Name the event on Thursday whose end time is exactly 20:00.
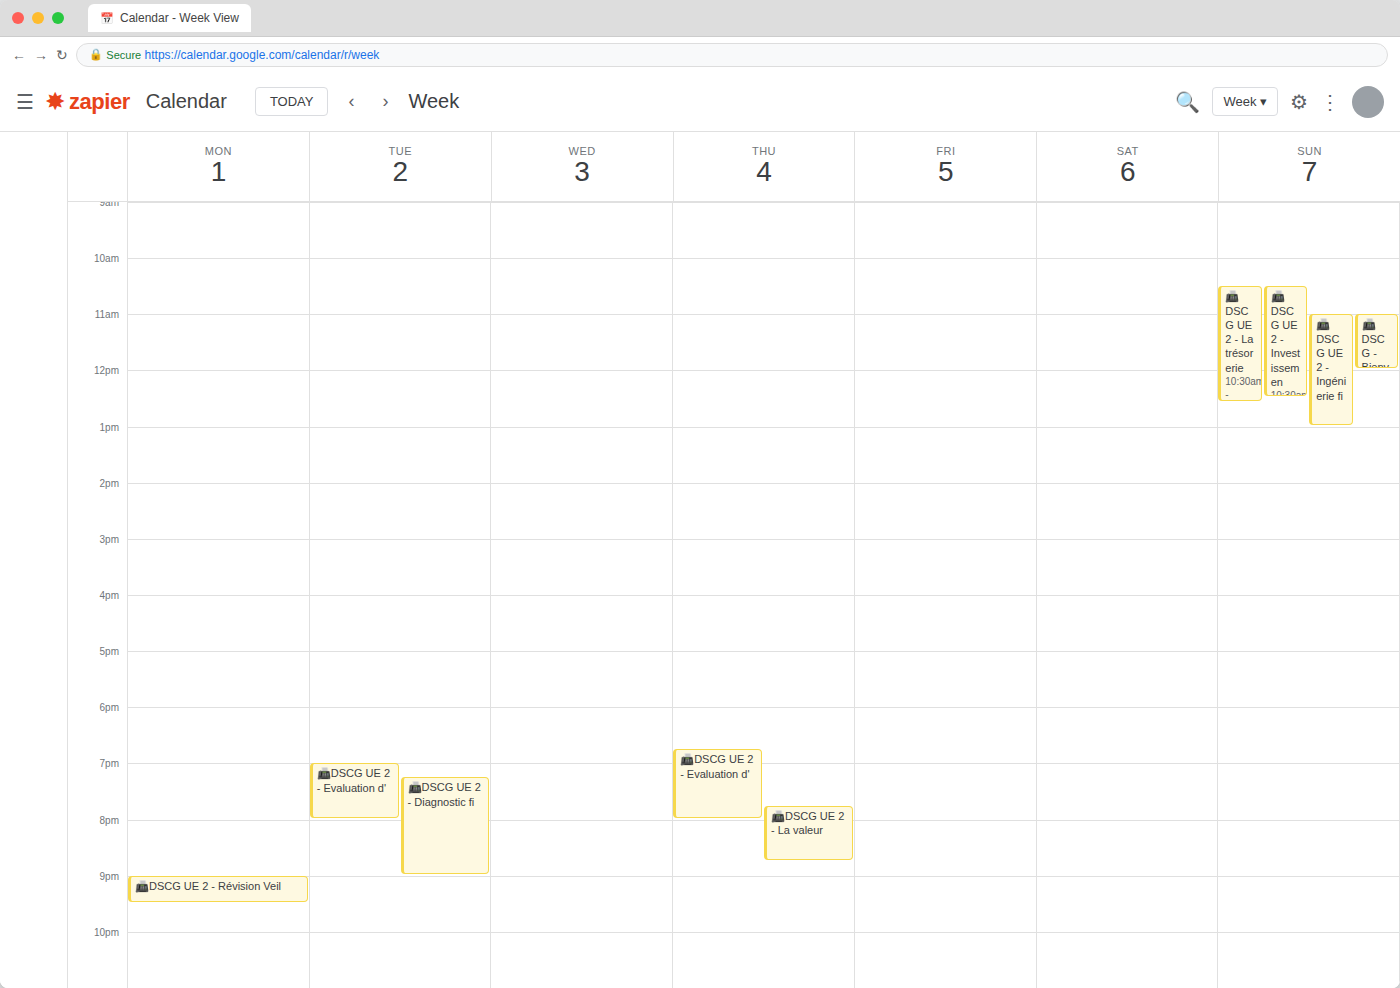
"📠DSCG UE 2 - Evaluation d'"